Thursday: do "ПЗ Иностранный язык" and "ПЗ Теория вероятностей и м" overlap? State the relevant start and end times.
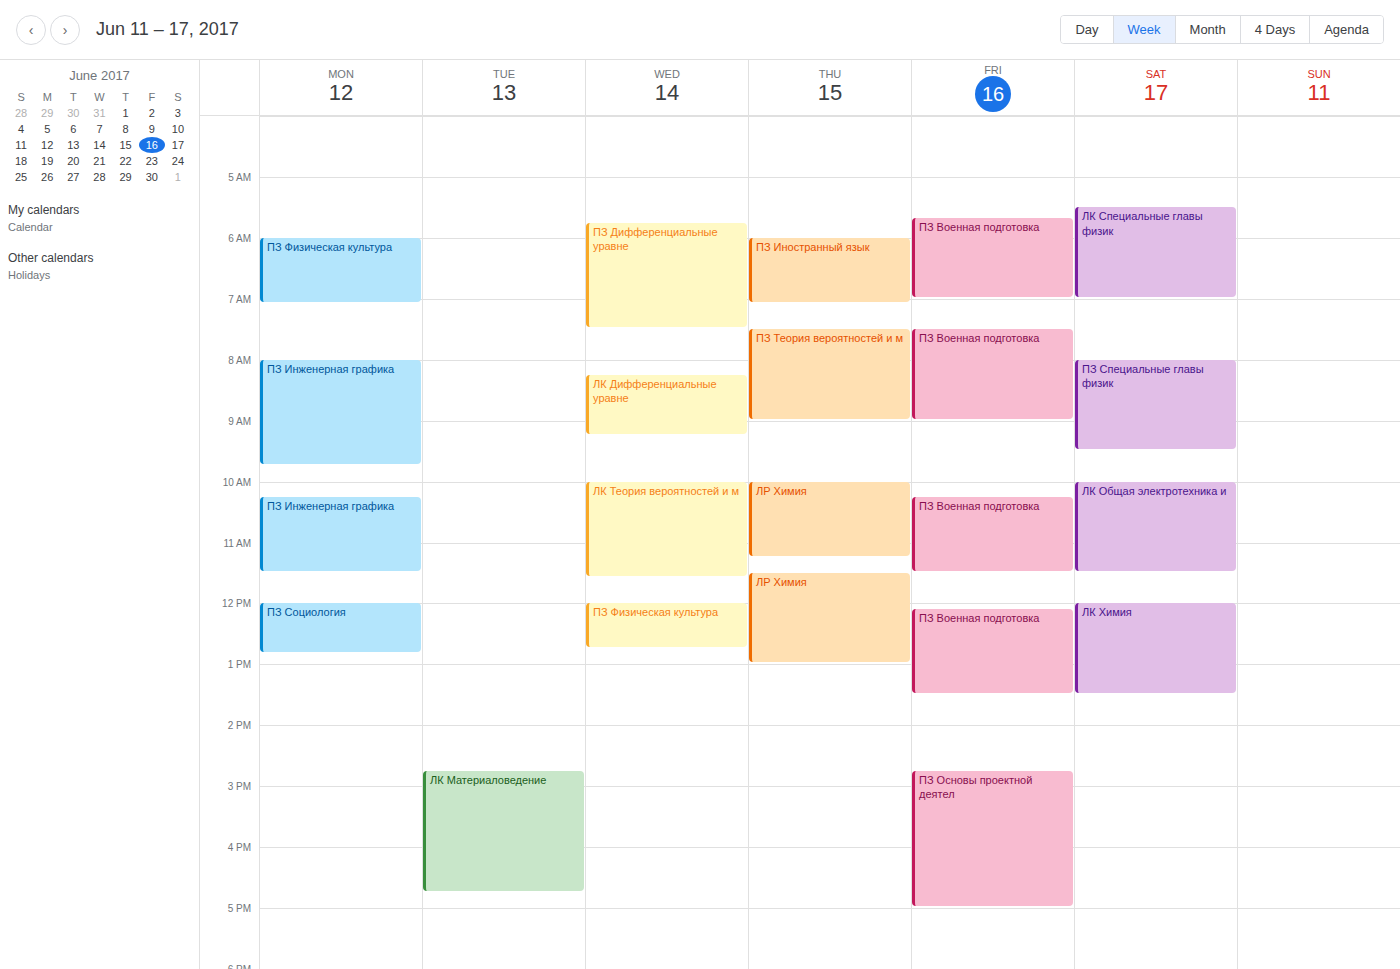
"ПЗ Иностранный язык" ends at 7:05 AM and "ПЗ Теория вероятностей и м" starts at 7:30 AM -- no overlap.